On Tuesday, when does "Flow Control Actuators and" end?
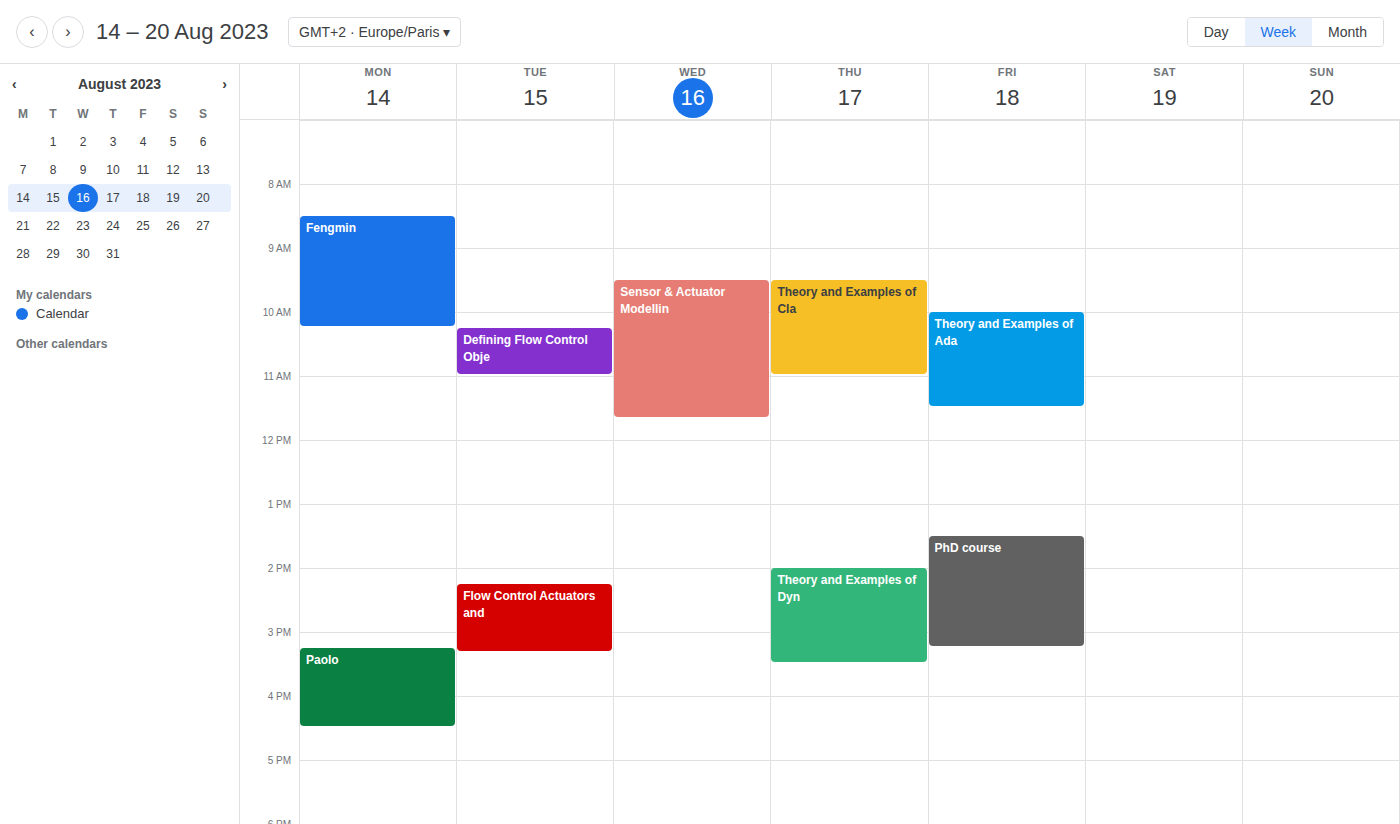
3:20 PM